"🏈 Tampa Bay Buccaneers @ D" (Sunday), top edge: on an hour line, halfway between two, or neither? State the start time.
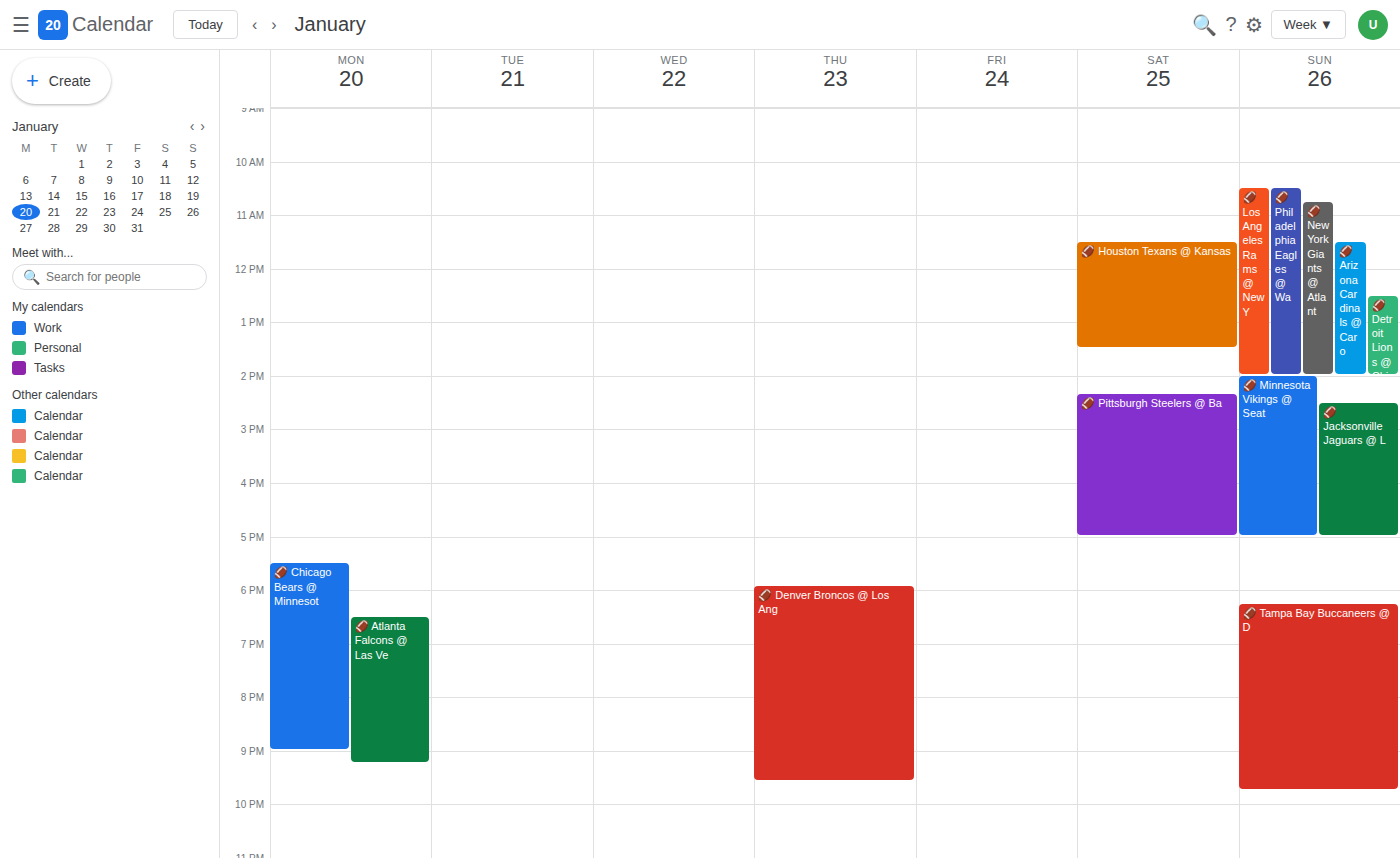
18:15 -- neither: a quarter of the way from the 18:00 line to the 19:00 line.